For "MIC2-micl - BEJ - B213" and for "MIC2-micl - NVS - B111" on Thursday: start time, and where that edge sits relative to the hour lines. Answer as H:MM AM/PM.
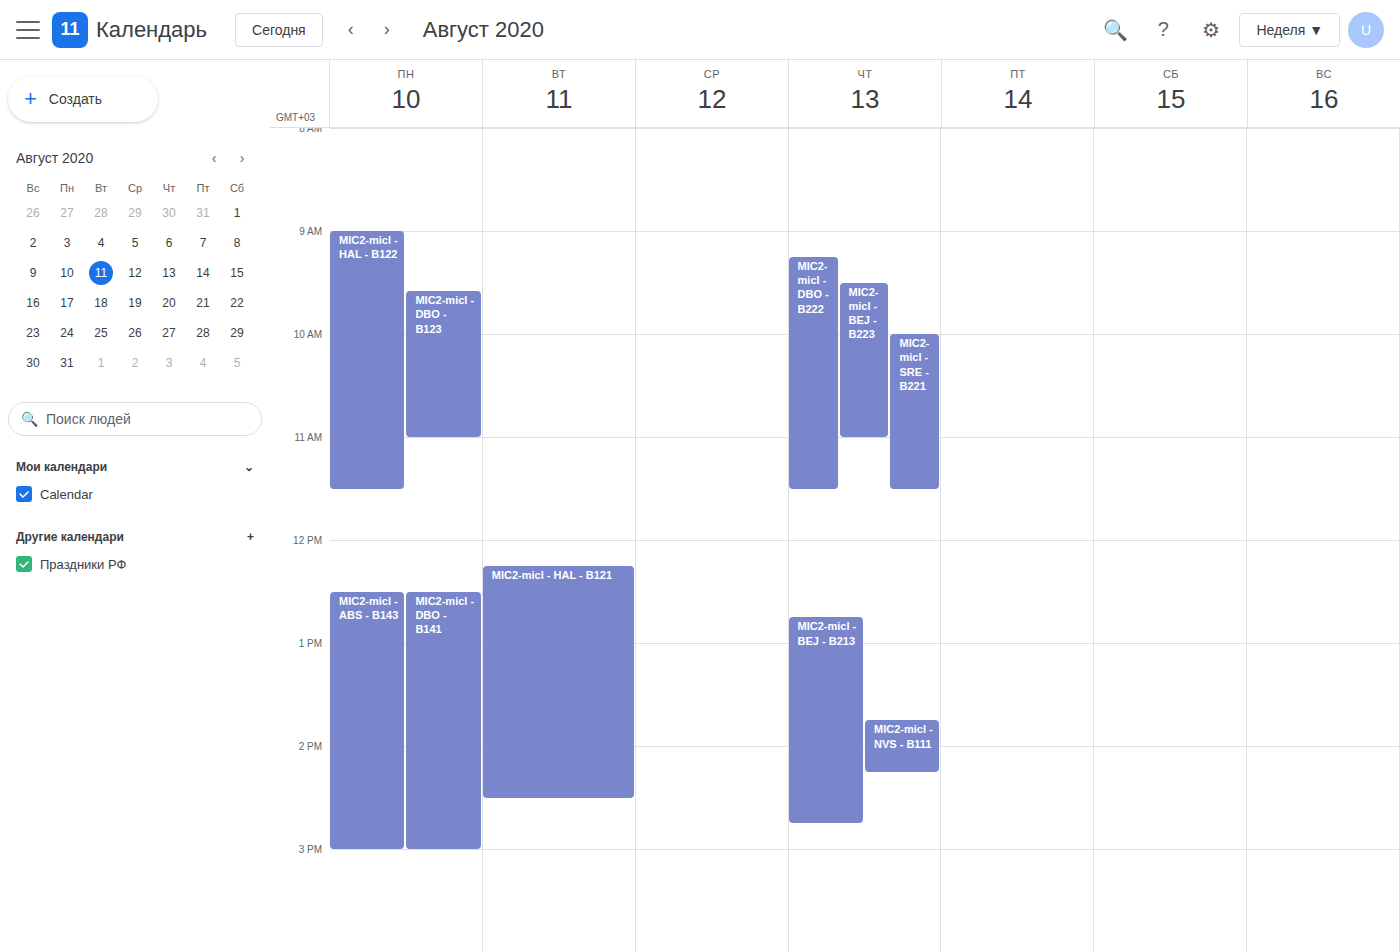
"MIC2-micl - BEJ - B213": 12:45 PM, neither: three quarters of the way from the 12 PM line to the 1 PM line. "MIC2-micl - NVS - B111": 1:45 PM, neither: three quarters of the way from the 1 PM line to the 2 PM line.